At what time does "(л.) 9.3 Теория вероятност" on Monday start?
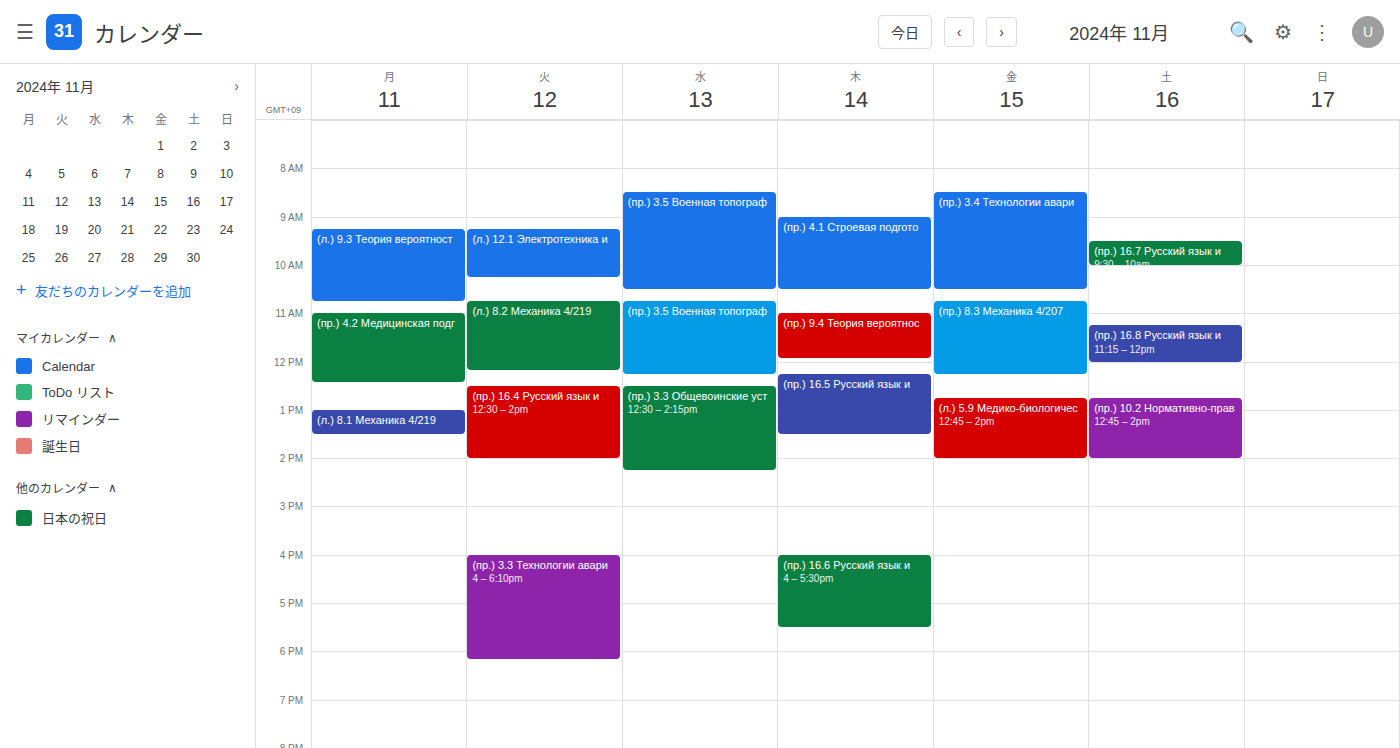
9:15 AM